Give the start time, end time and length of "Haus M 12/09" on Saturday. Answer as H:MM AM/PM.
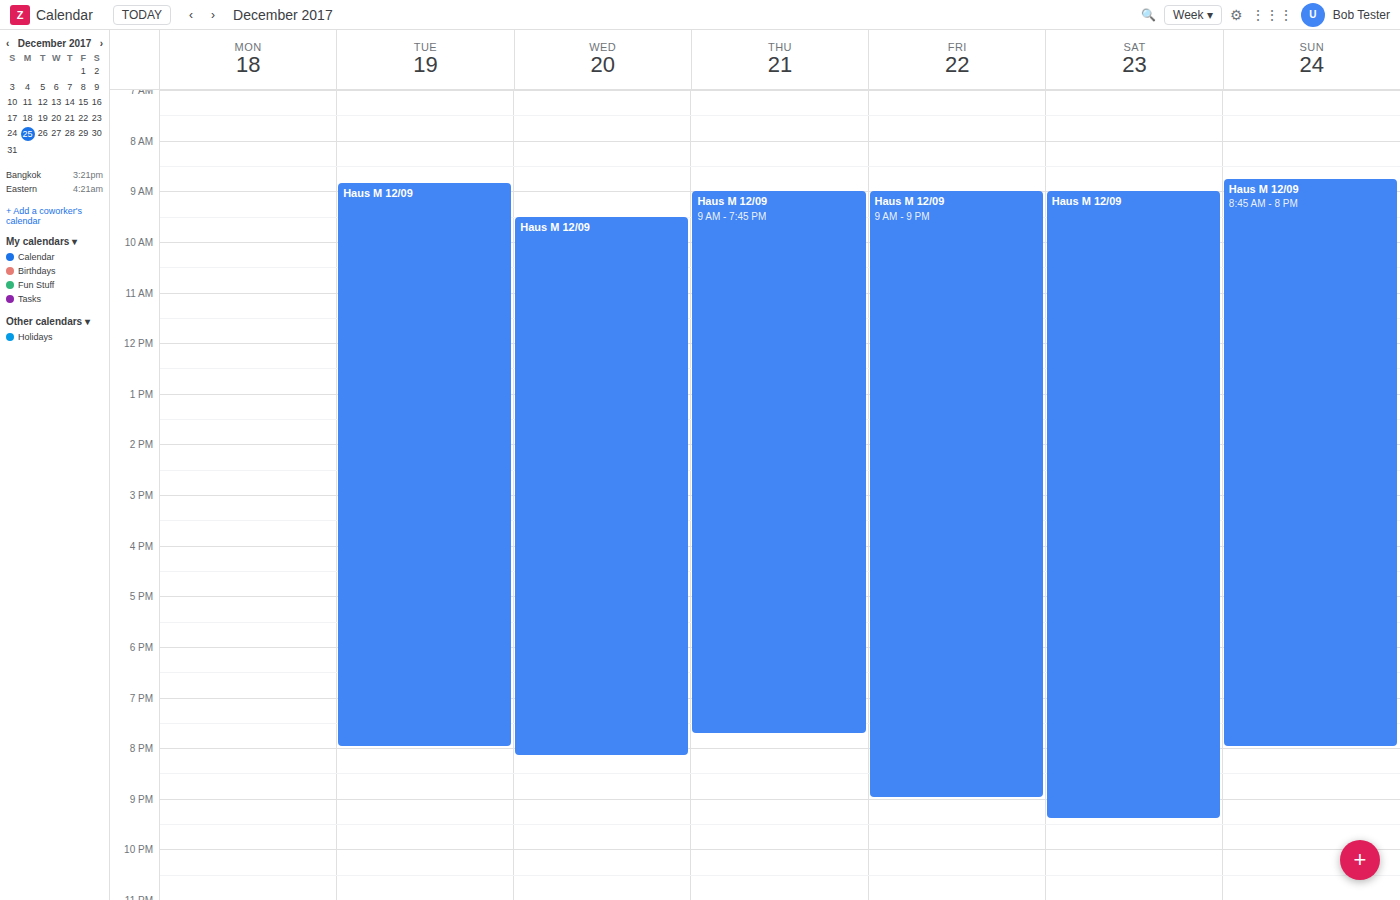
9:00 AM to 9:25 PM, 12 hours 25 minutes